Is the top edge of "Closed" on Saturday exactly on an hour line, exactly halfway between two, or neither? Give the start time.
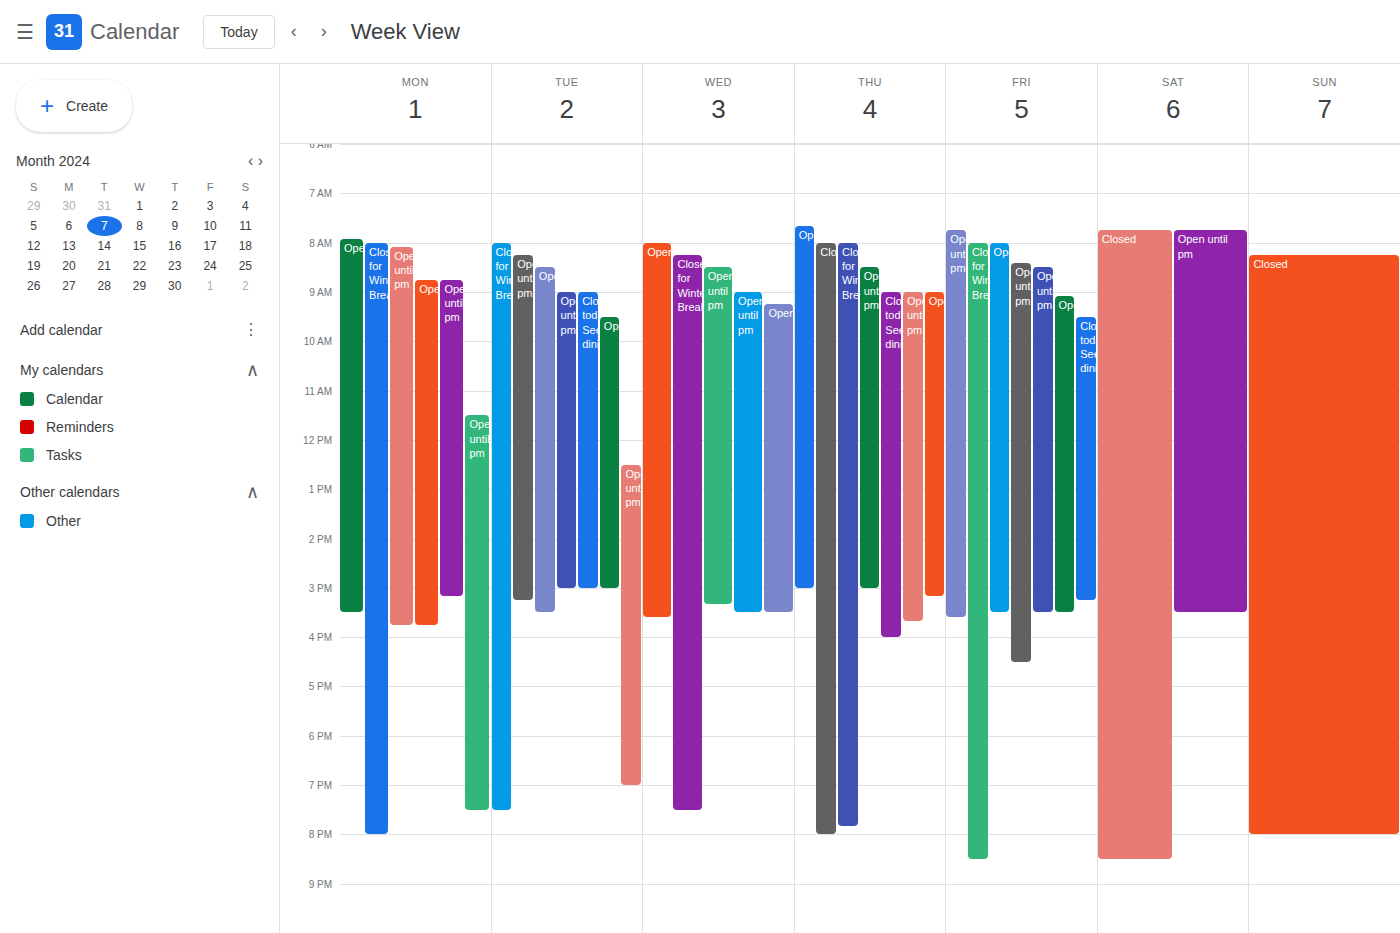
7:45 AM -- neither: three quarters of the way from the 7 AM line to the 8 AM line.